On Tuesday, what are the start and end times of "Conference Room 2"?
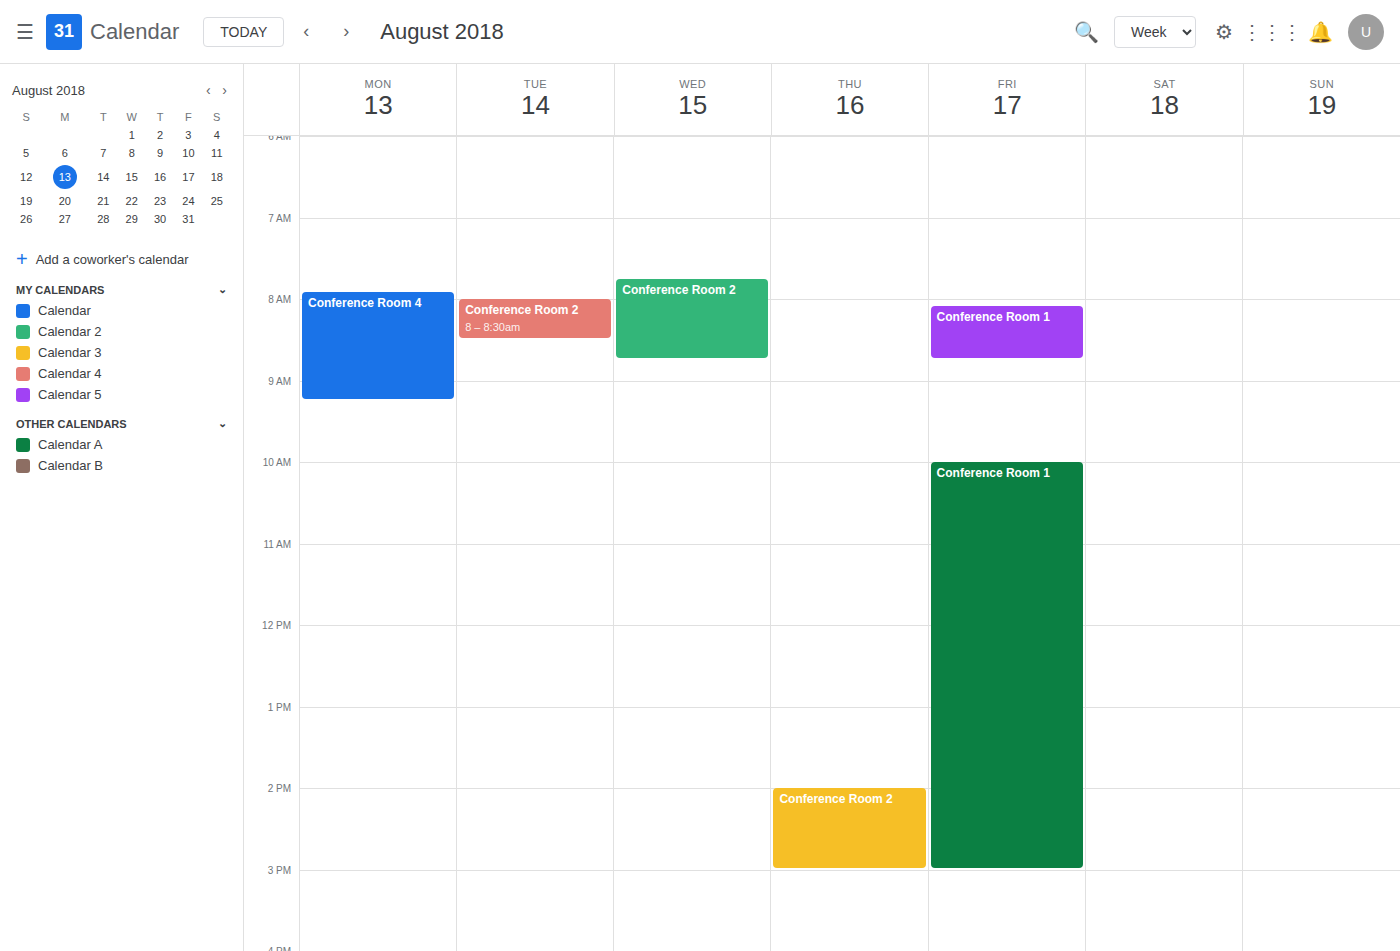
8:00 AM to 8:30 AM